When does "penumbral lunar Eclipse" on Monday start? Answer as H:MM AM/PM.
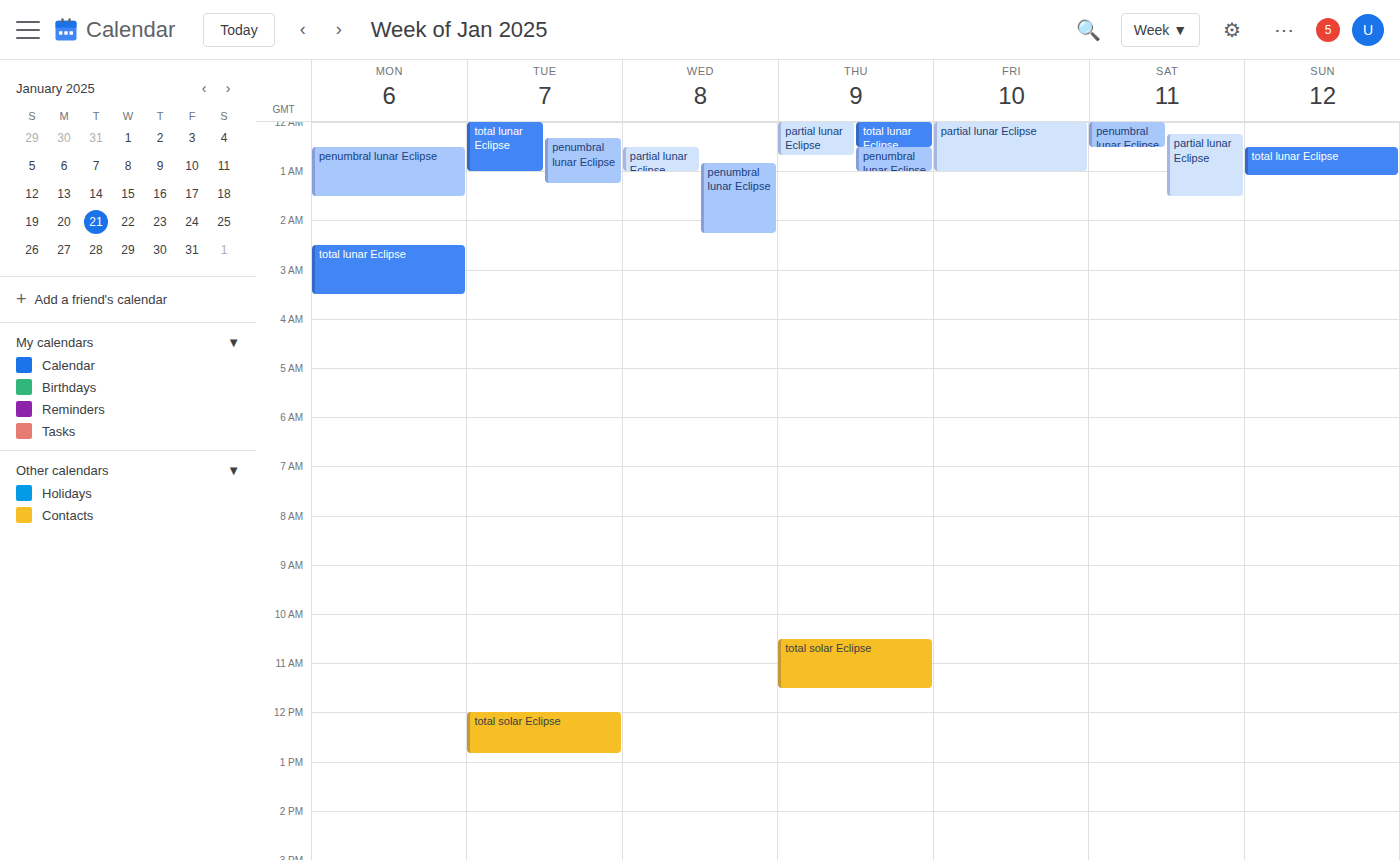
12:30 AM